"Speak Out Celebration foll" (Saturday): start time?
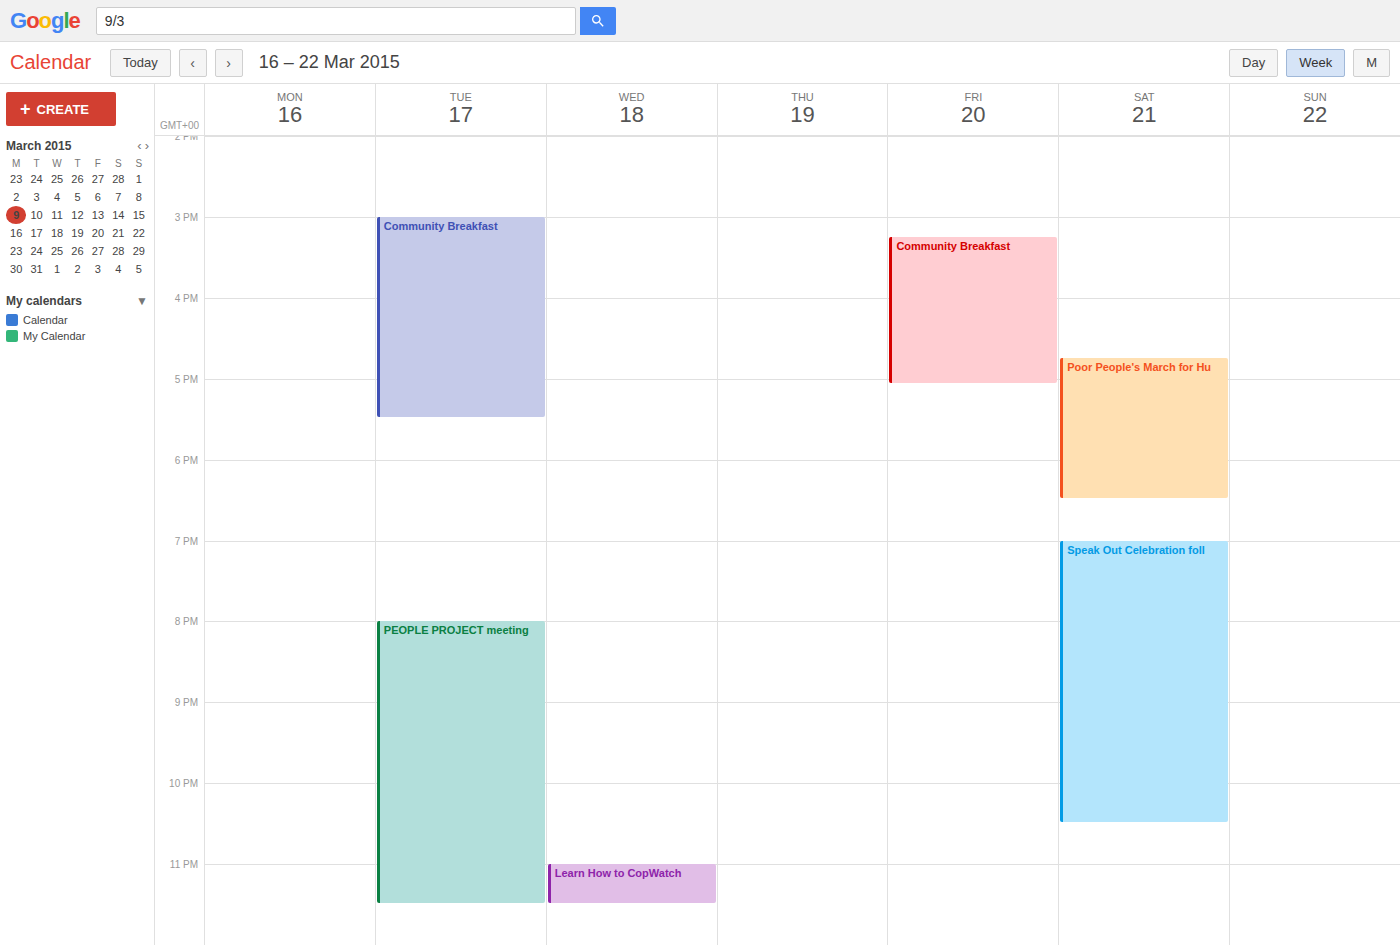
7:00 PM